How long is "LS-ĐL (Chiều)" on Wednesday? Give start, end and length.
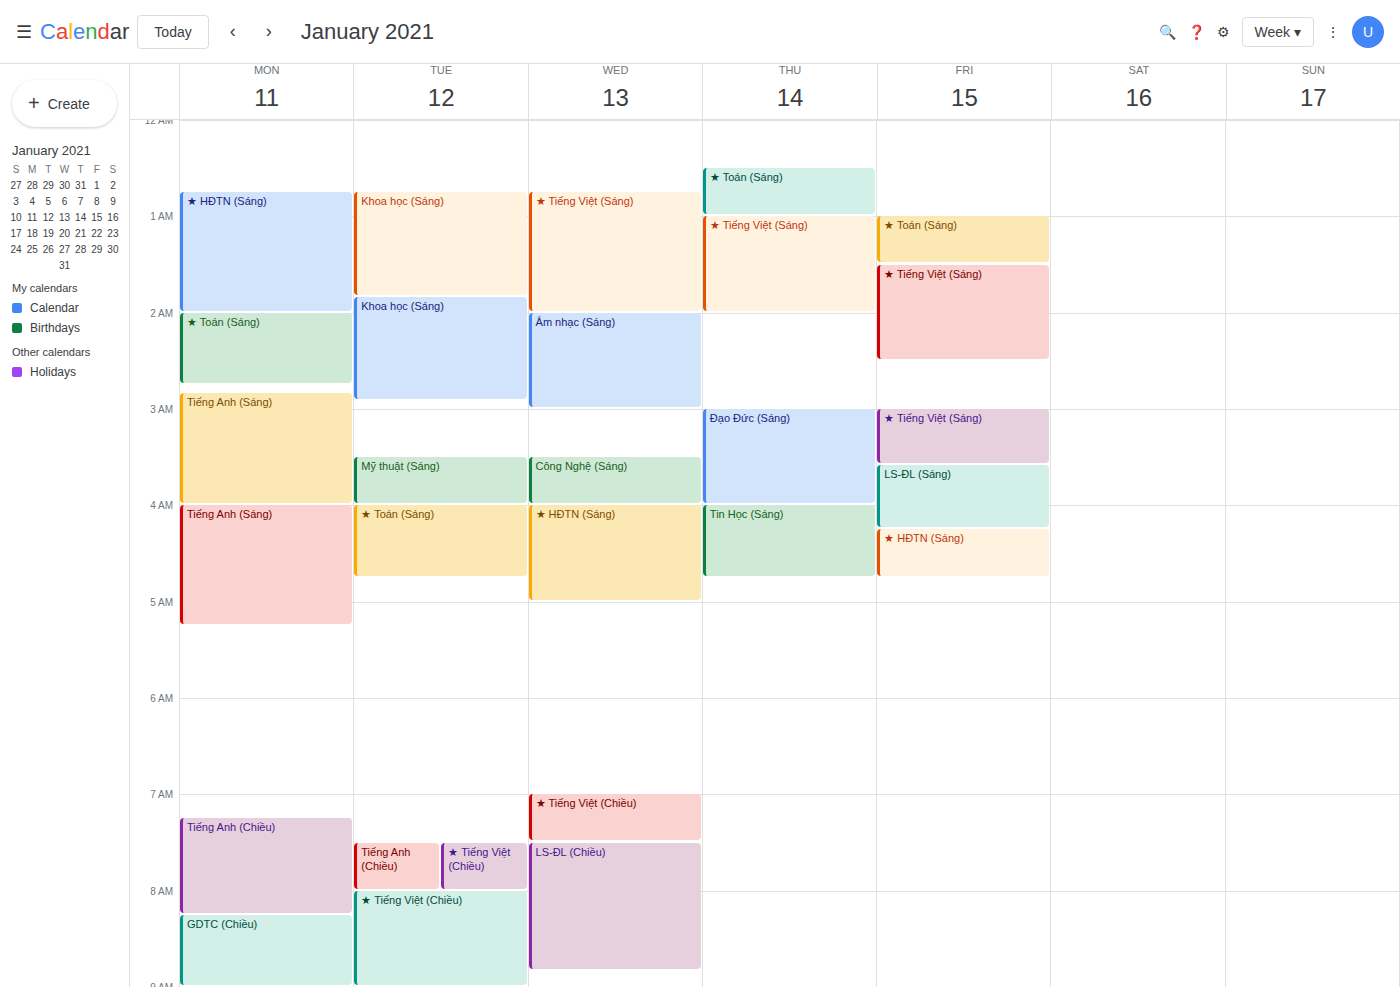
7:30 AM to 8:50 AM, 1 hour 20 minutes